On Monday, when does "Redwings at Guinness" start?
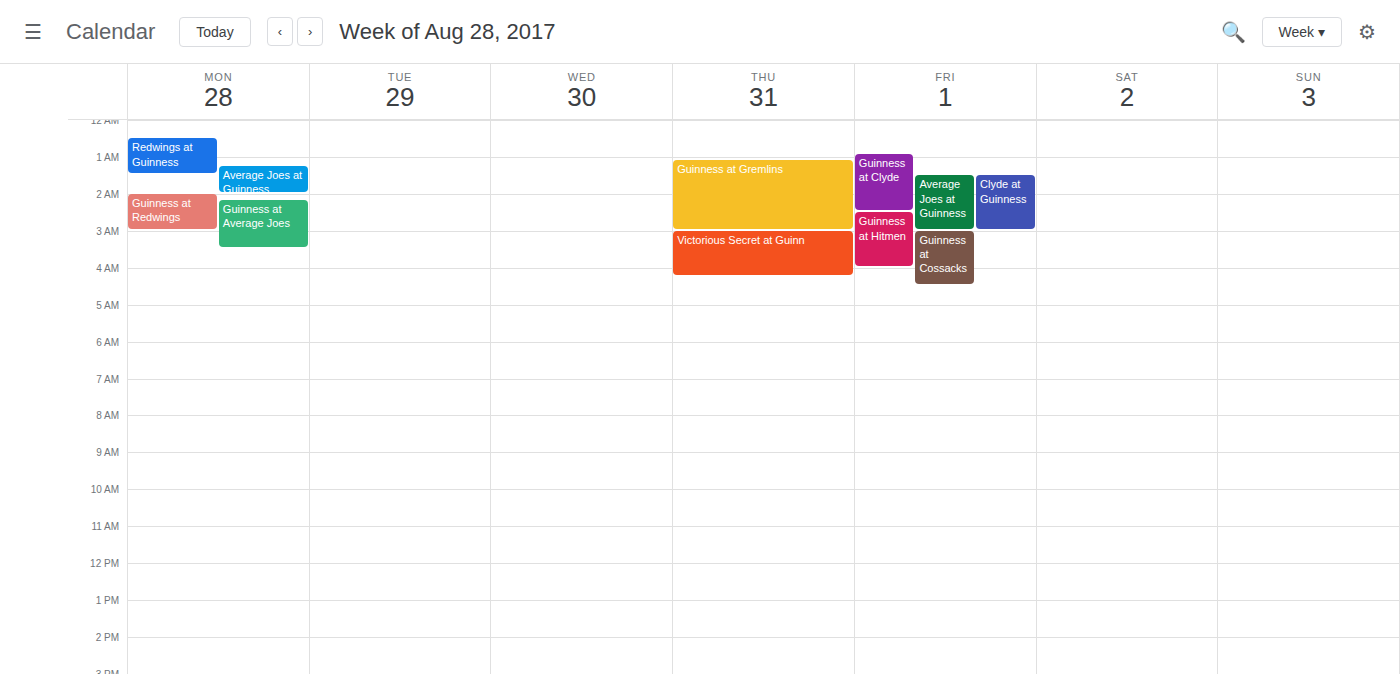
12:30 AM